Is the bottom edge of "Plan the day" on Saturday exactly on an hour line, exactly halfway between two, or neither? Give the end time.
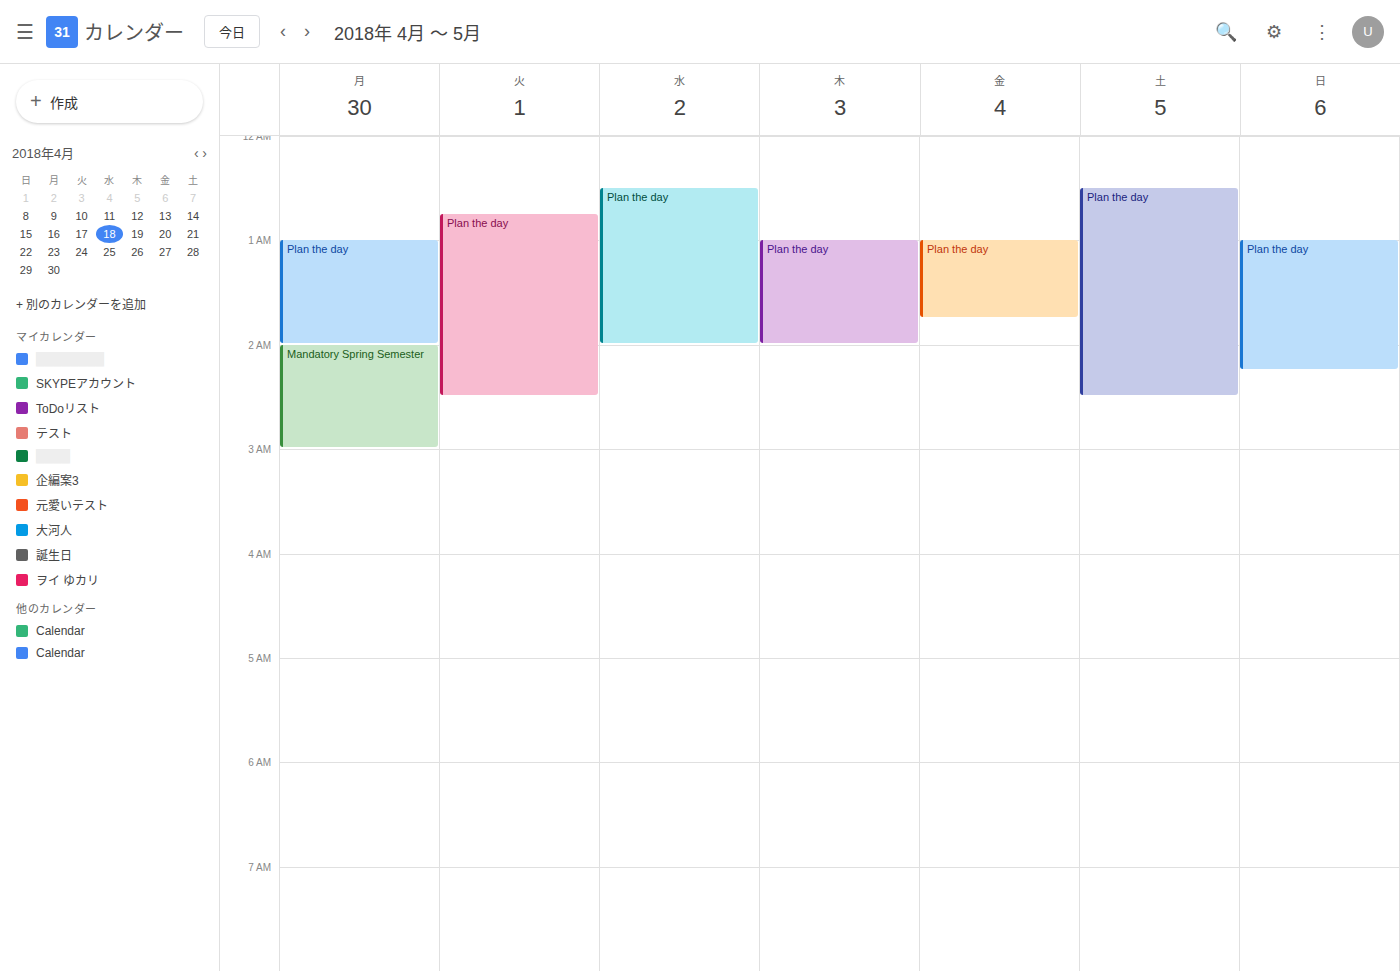
2:30 AM -- halfway between the 2 AM and 3 AM lines.